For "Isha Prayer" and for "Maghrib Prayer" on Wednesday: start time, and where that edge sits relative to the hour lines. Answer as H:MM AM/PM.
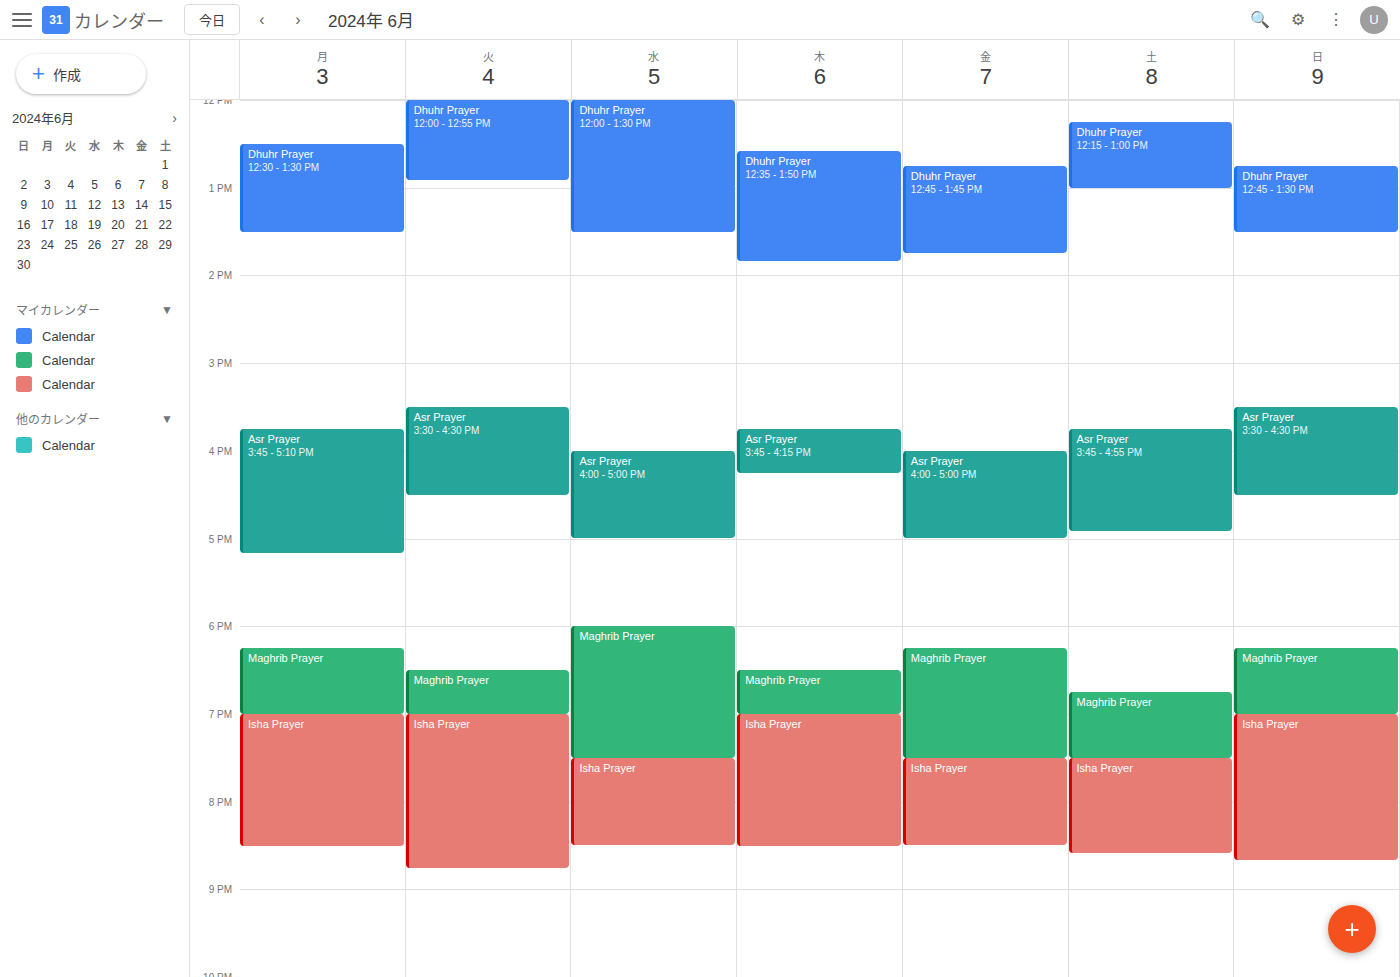
"Isha Prayer": 7:30 PM, halfway between the 7 PM and 8 PM lines. "Maghrib Prayer": 6:00 PM, exactly on the 6 PM line.